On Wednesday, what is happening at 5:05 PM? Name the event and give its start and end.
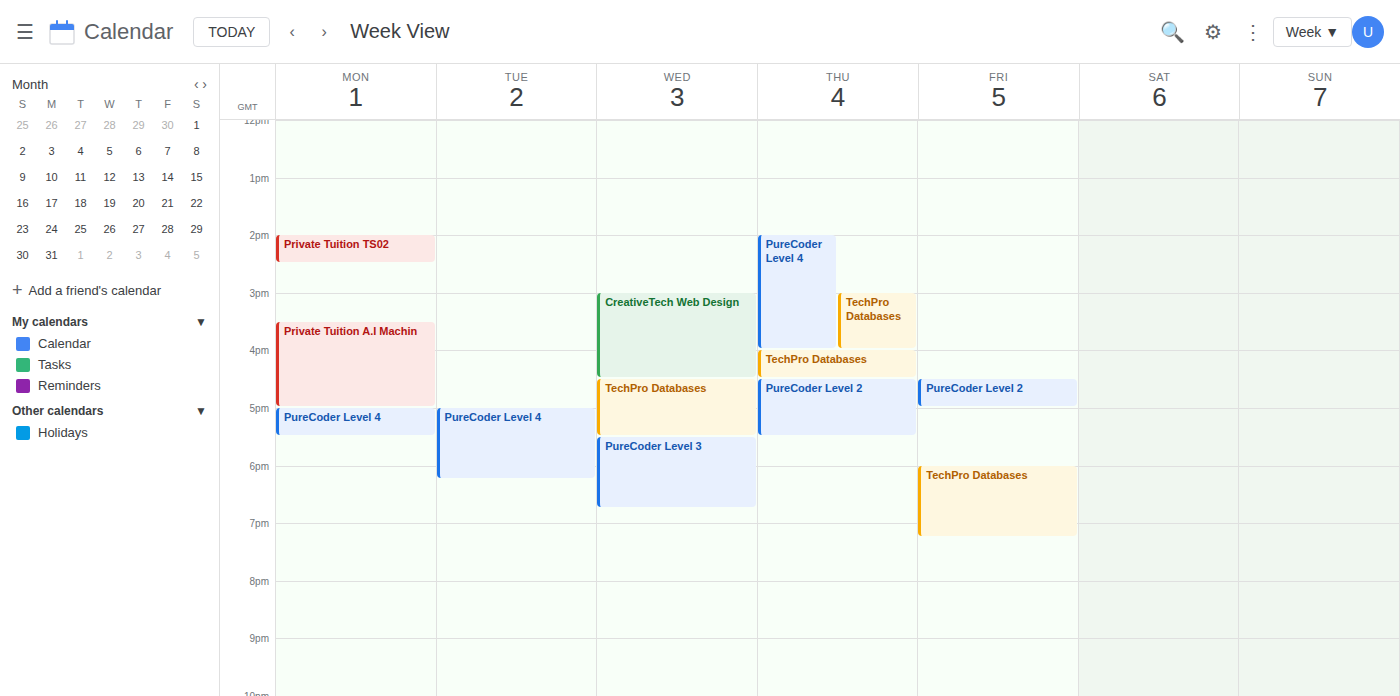
"TechPro Databases", 4:30 PM to 5:30 PM